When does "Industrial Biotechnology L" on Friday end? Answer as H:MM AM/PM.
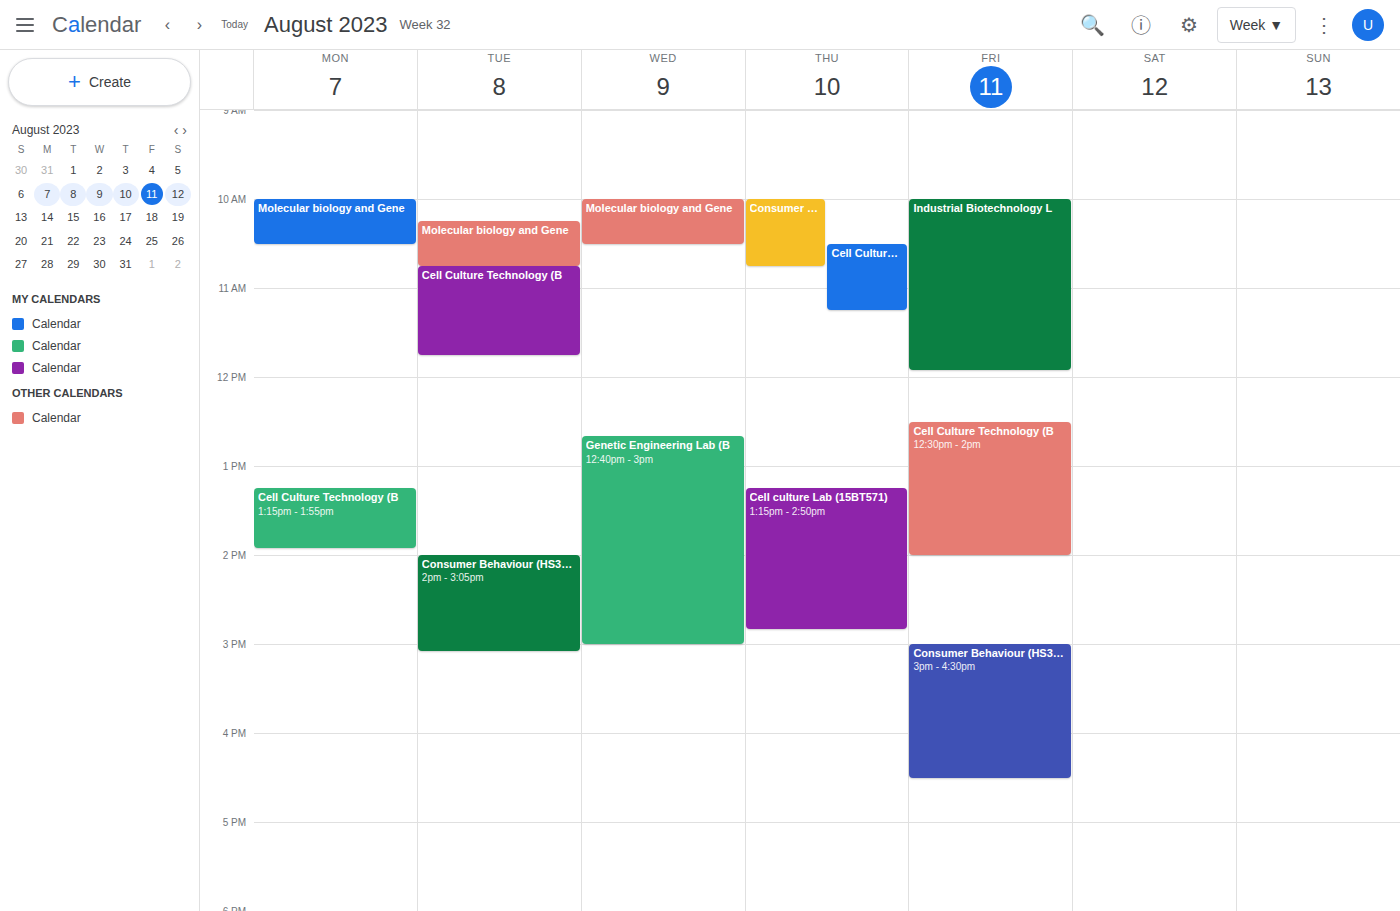
11:55 AM